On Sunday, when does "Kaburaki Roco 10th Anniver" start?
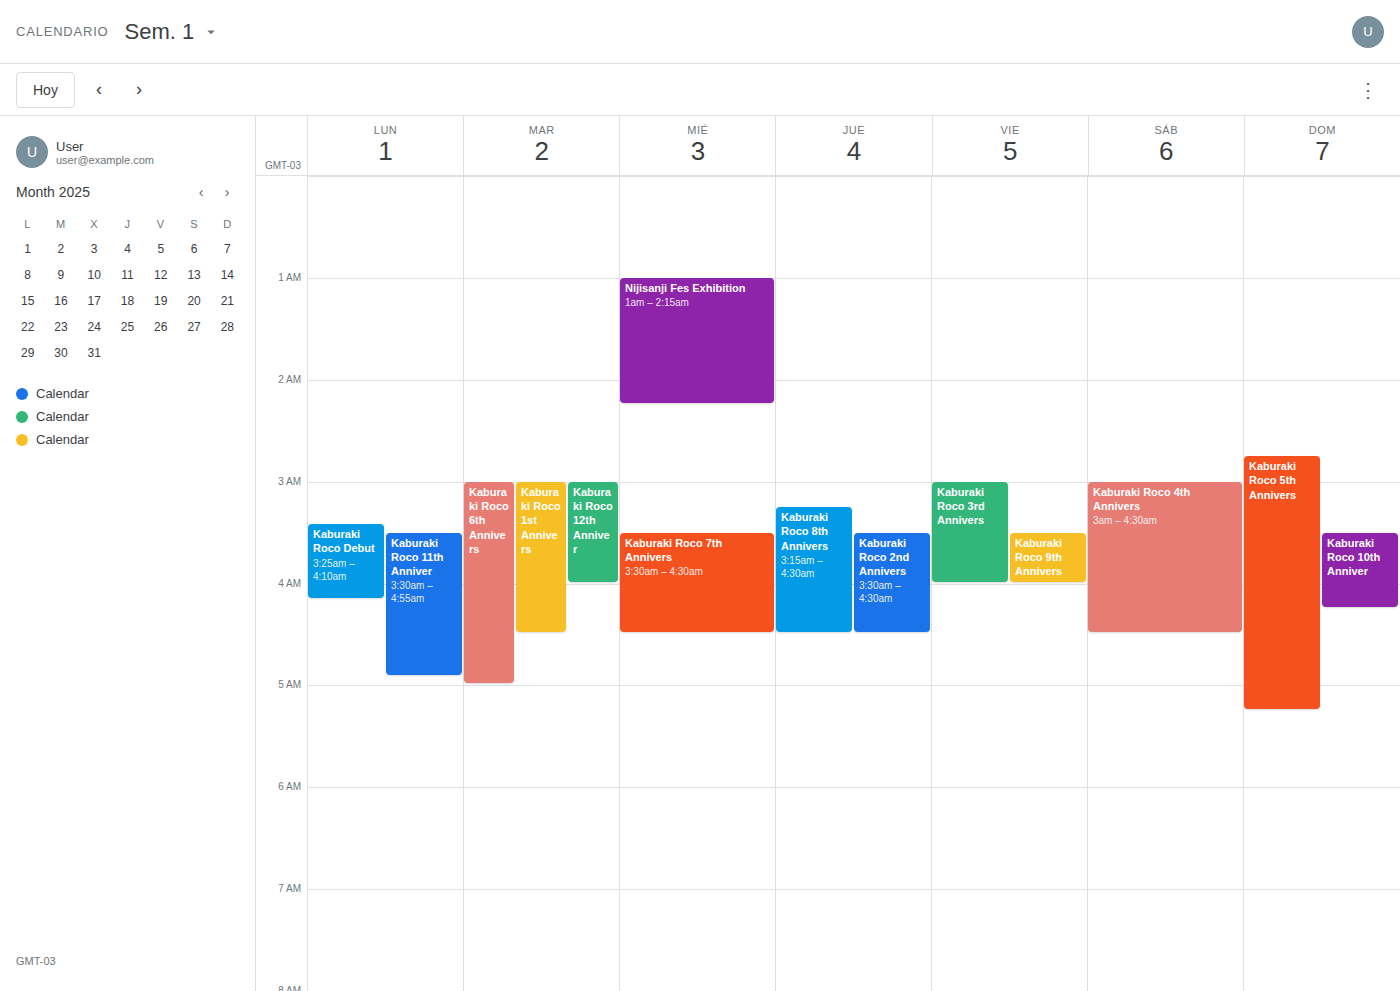
3:30 AM